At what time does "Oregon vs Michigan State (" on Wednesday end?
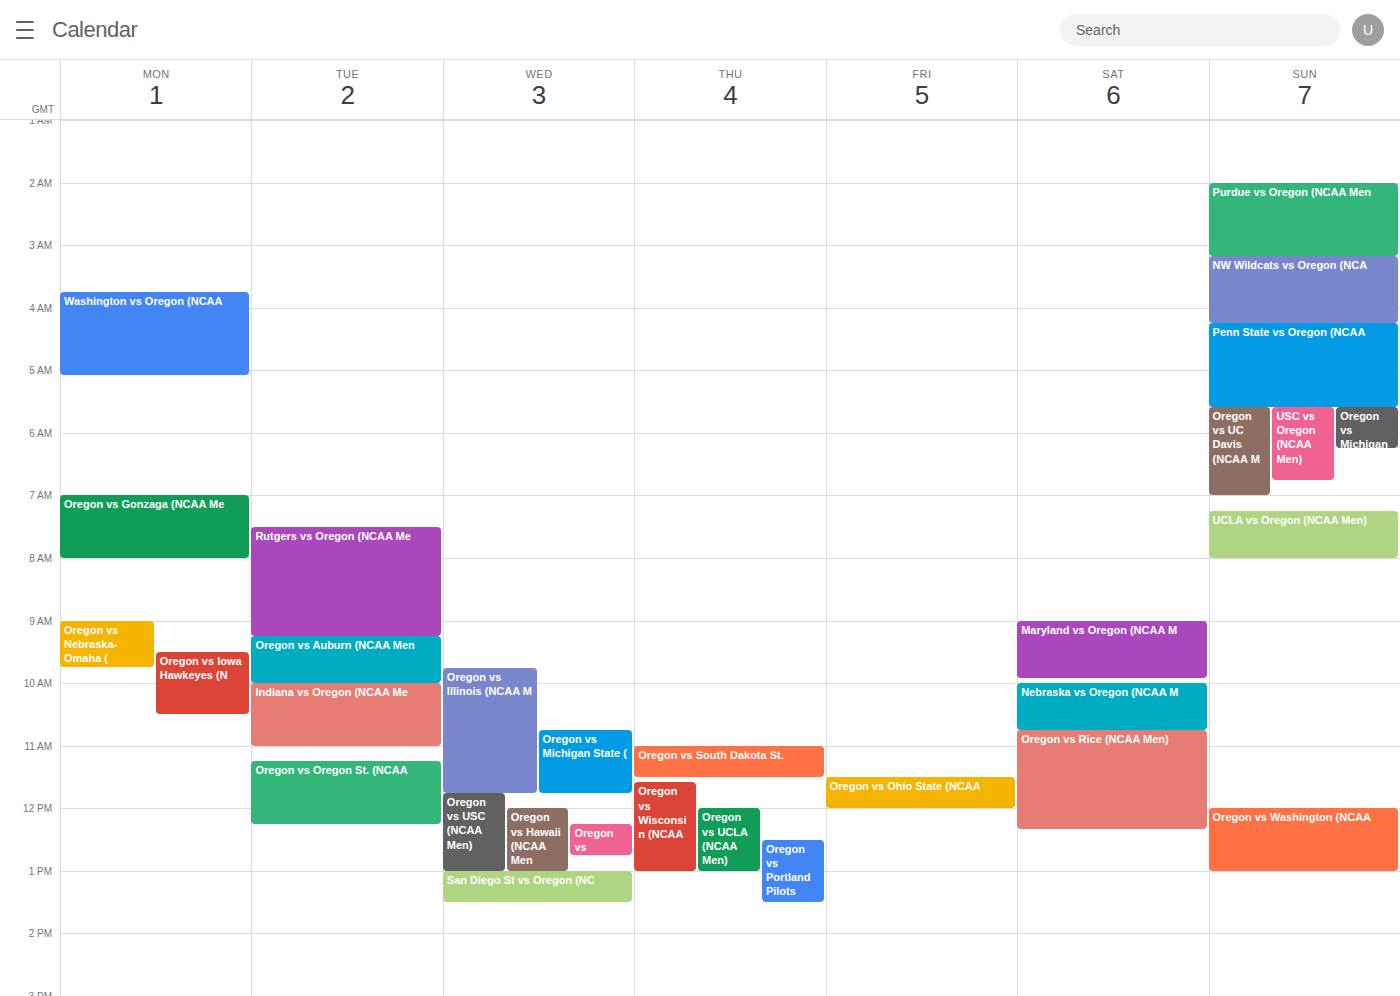
11:45 AM